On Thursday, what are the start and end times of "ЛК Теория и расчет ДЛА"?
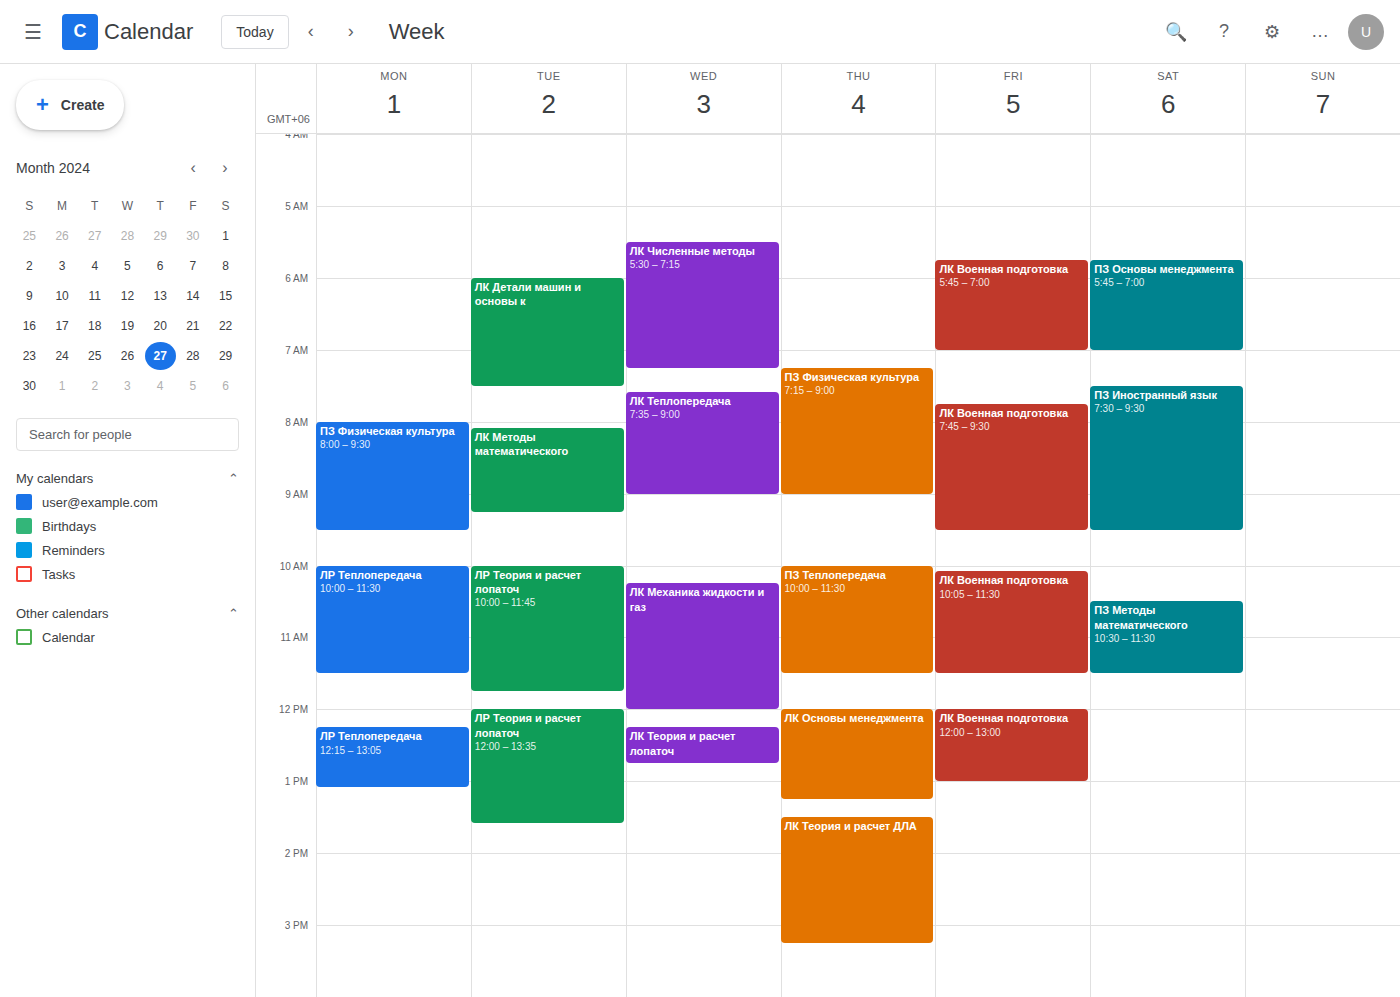
1:30 PM to 3:15 PM